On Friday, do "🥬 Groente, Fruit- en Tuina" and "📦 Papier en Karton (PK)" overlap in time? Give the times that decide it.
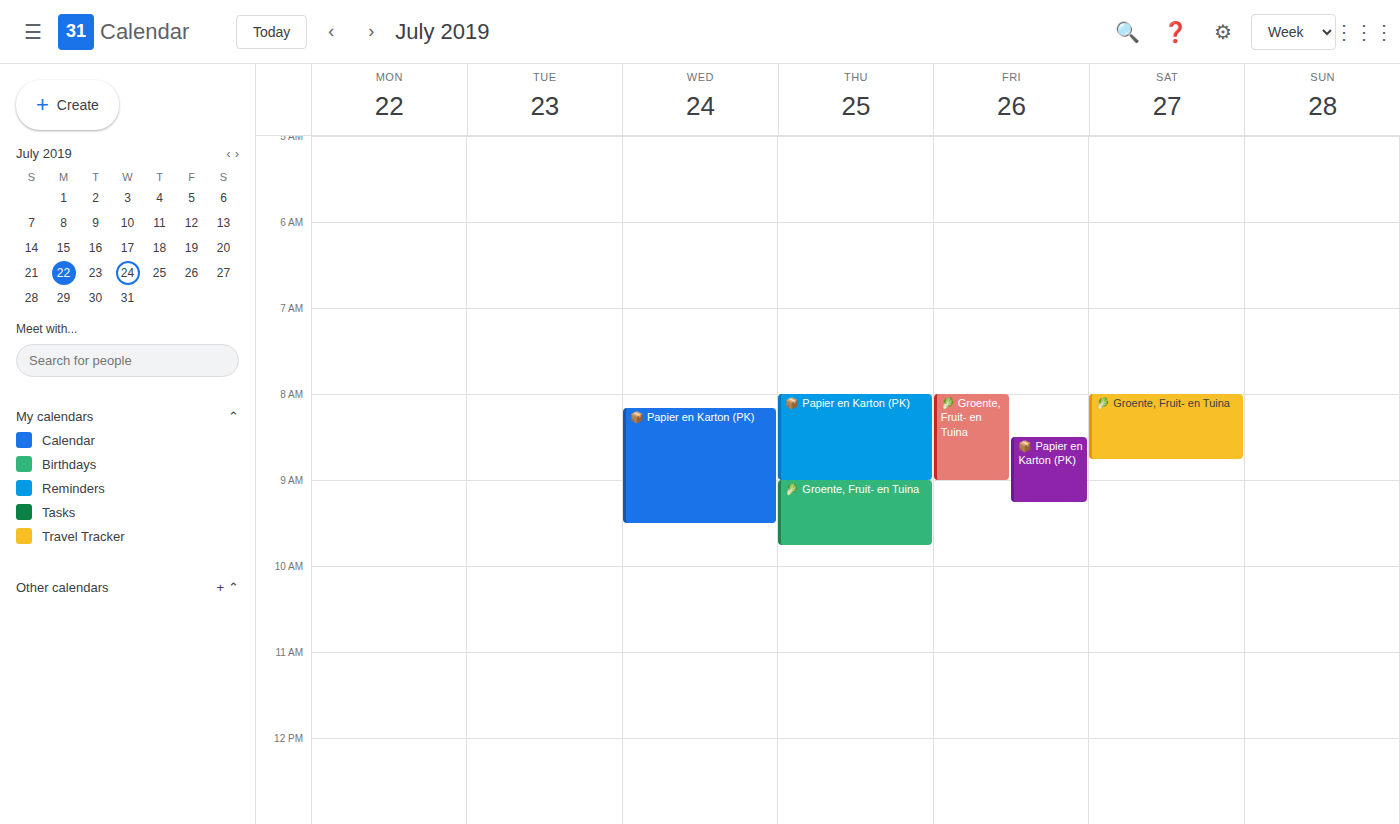
"📦 Papier en Karton (PK)" starts at 8:30 AM, before "🥬 Groente, Fruit- en Tuina" ends at 9:00 AM -- they overlap.